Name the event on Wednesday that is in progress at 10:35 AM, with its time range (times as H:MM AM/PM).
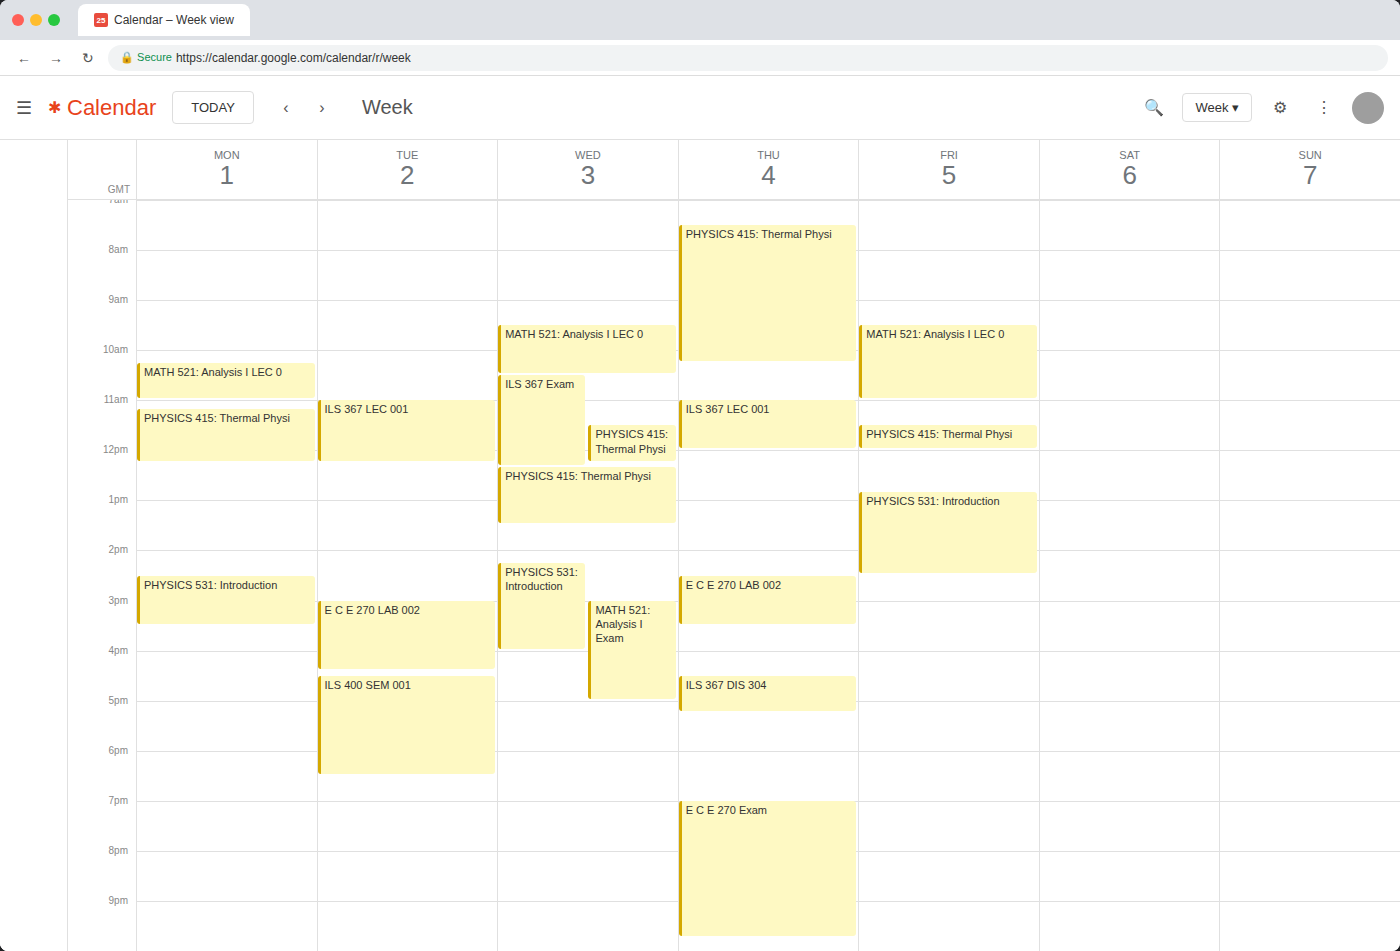
"ILS 367 Exam", 10:30 AM to 12:20 PM